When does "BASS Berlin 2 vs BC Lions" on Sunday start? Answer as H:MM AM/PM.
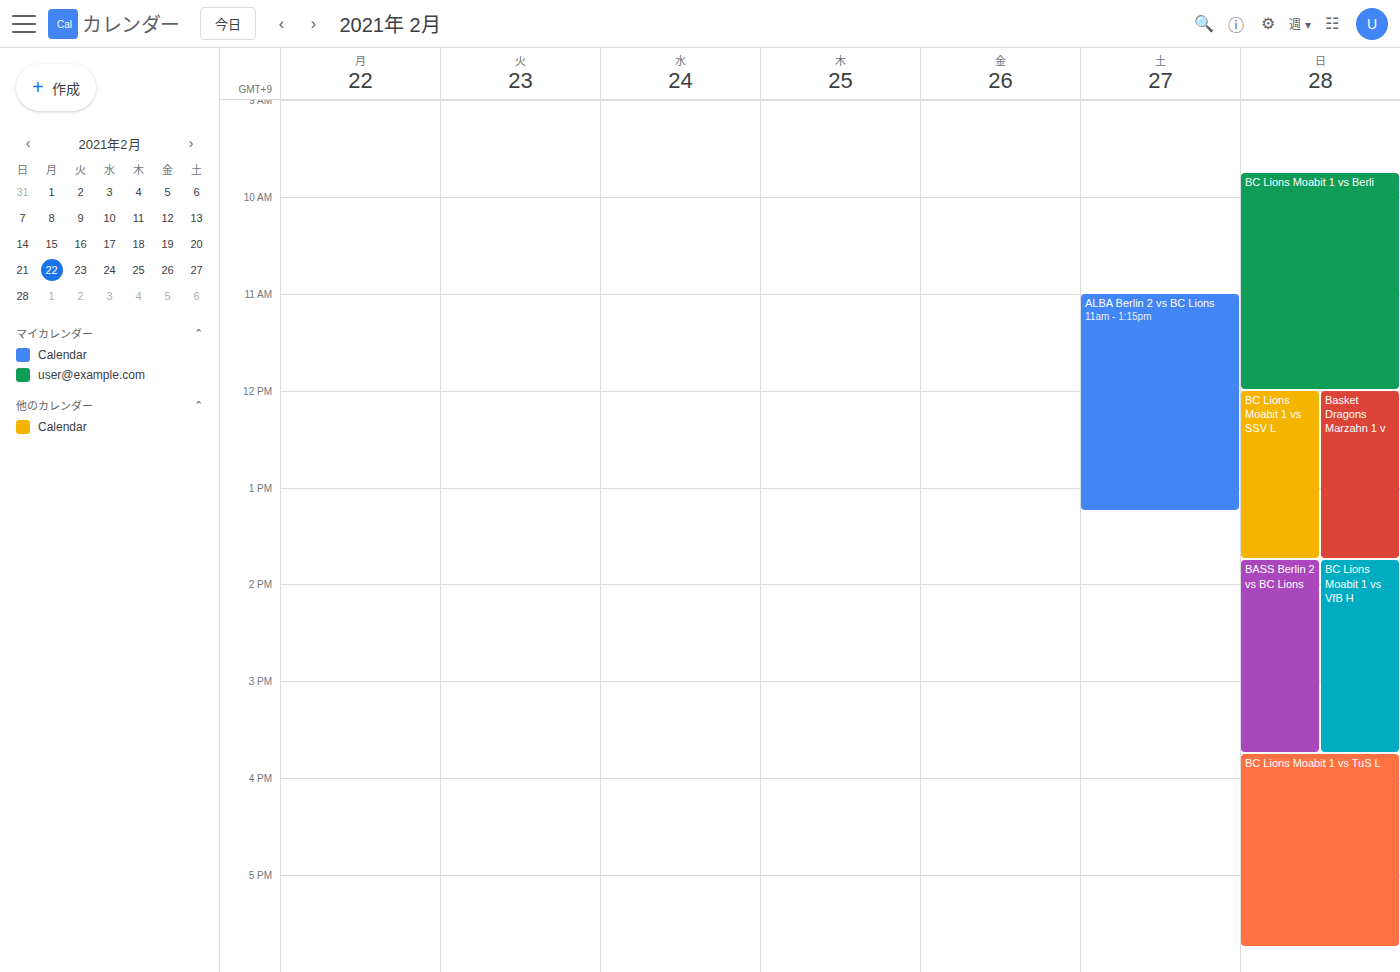
1:45 PM